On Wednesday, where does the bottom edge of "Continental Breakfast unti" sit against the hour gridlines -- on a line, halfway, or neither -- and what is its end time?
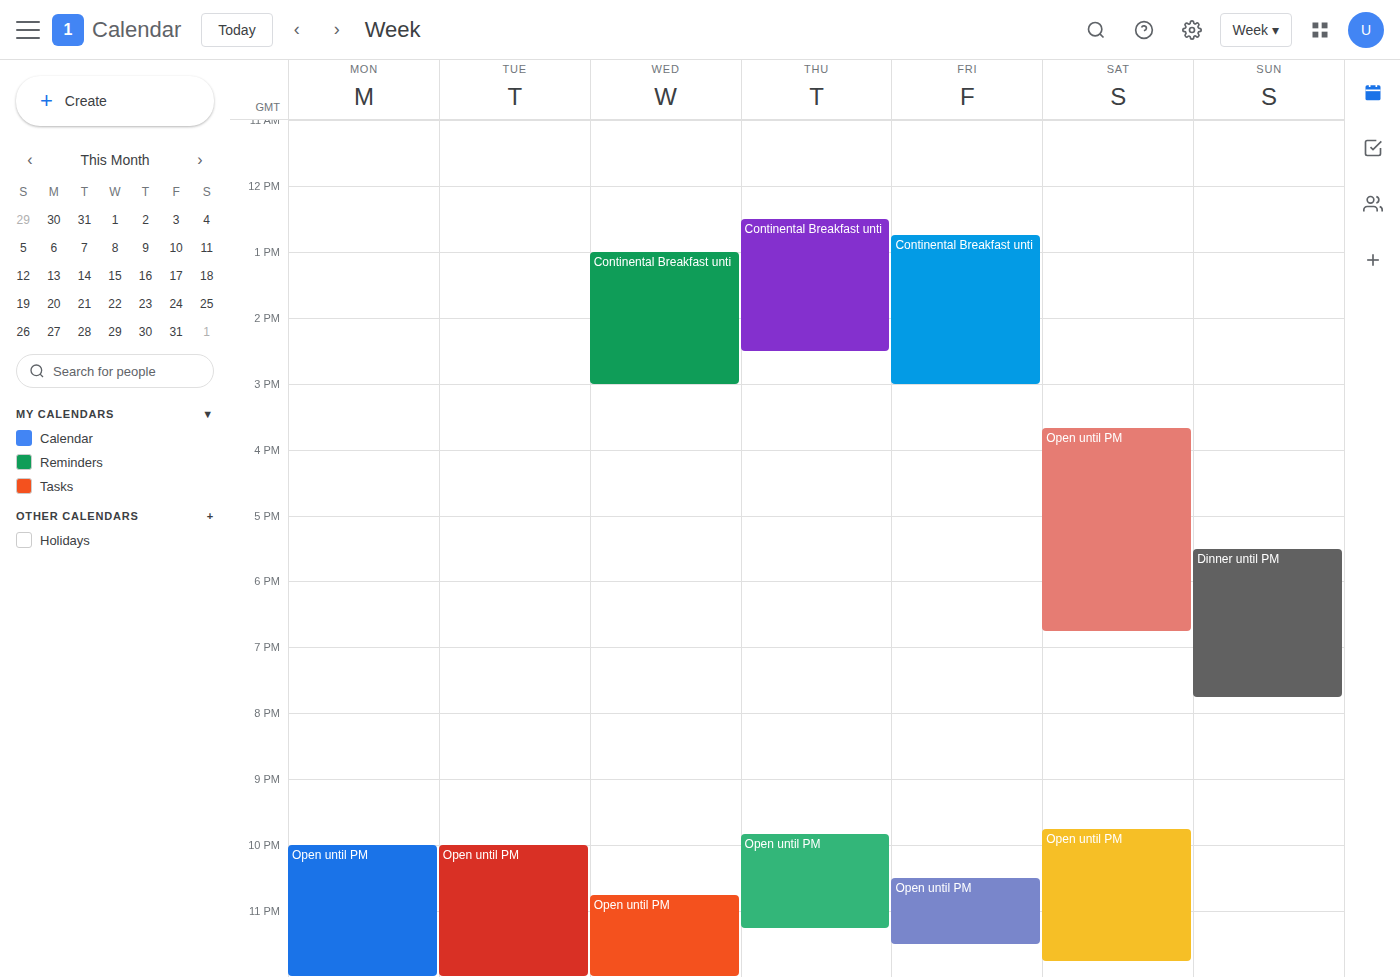
3:00 PM -- exactly on the 3 PM line.